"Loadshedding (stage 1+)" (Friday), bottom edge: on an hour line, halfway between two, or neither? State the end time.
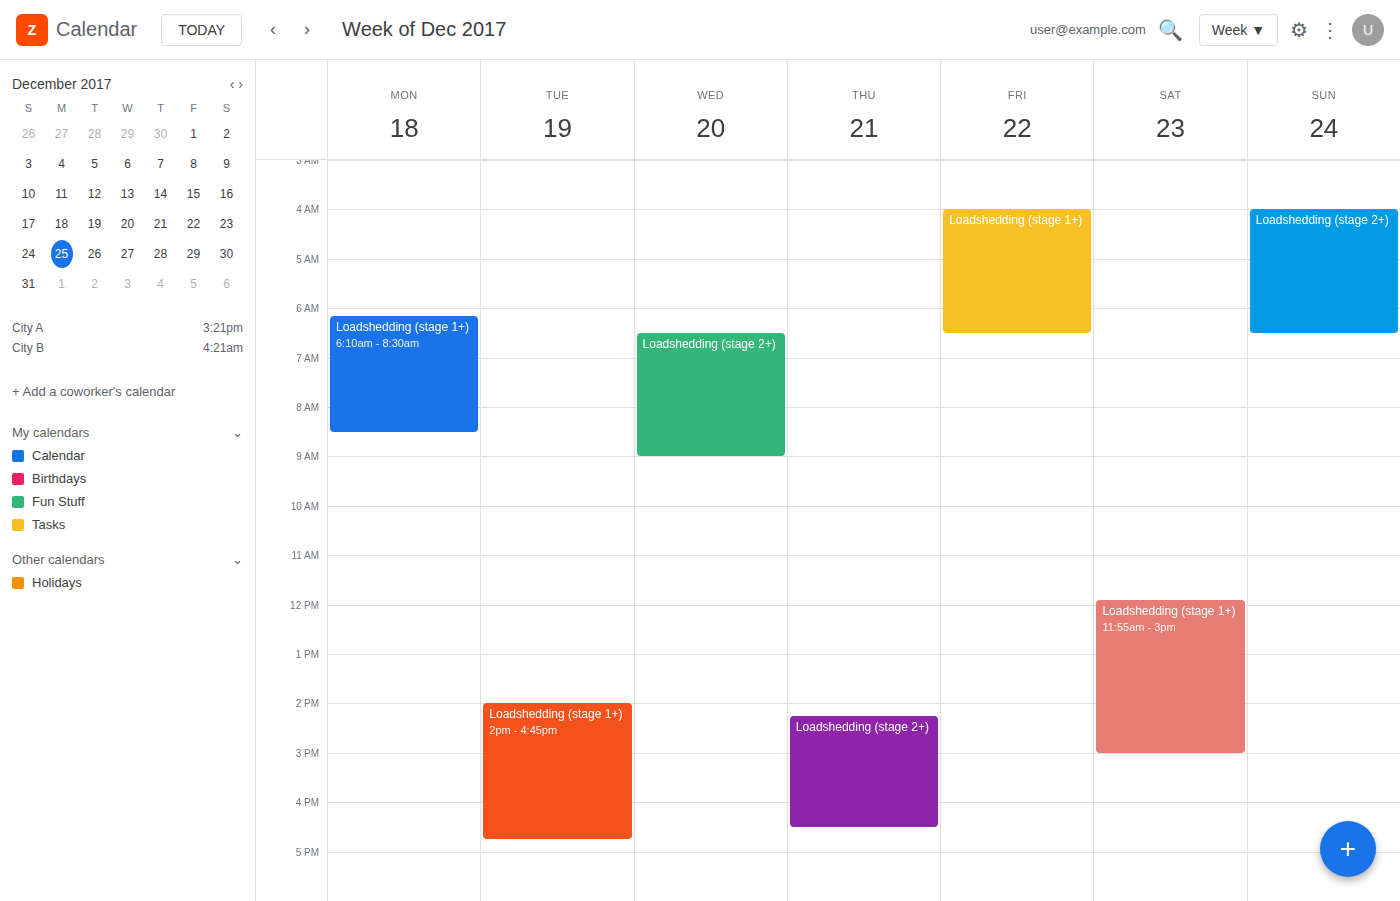
6:30 AM -- halfway between the 6 AM and 7 AM lines.